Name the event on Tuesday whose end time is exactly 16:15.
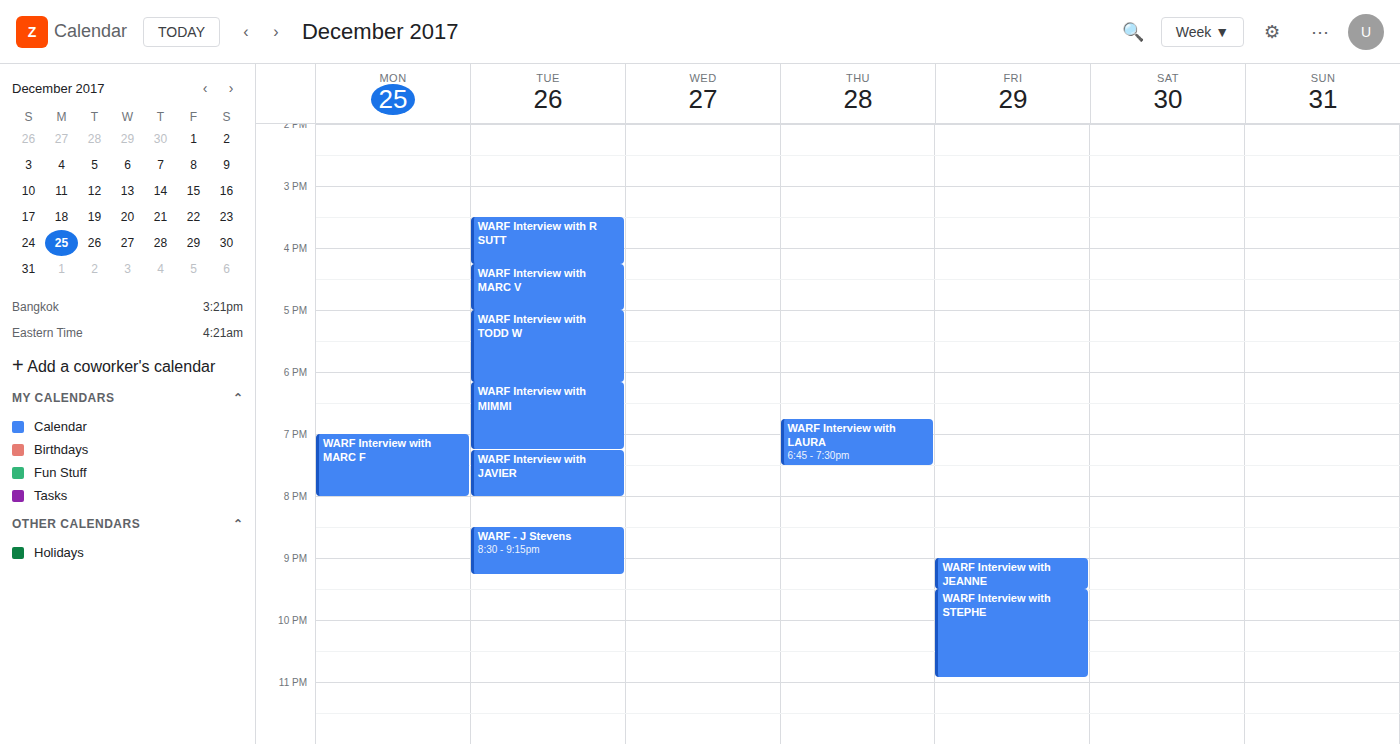
"WARF Interview with R SUTT"